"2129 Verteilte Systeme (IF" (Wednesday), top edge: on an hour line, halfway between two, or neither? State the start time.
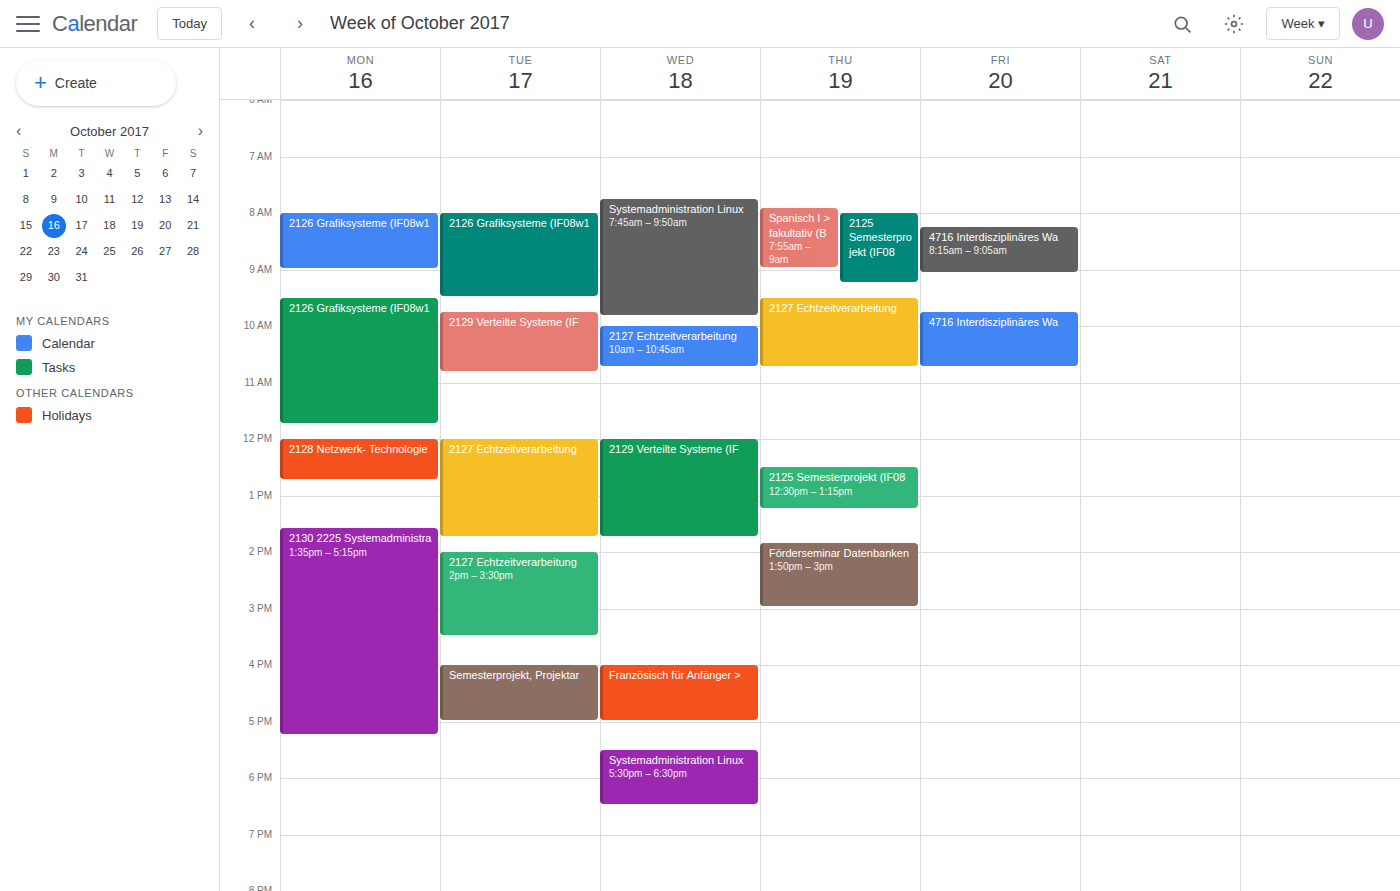
12:00 -- exactly on the 12:00 line.